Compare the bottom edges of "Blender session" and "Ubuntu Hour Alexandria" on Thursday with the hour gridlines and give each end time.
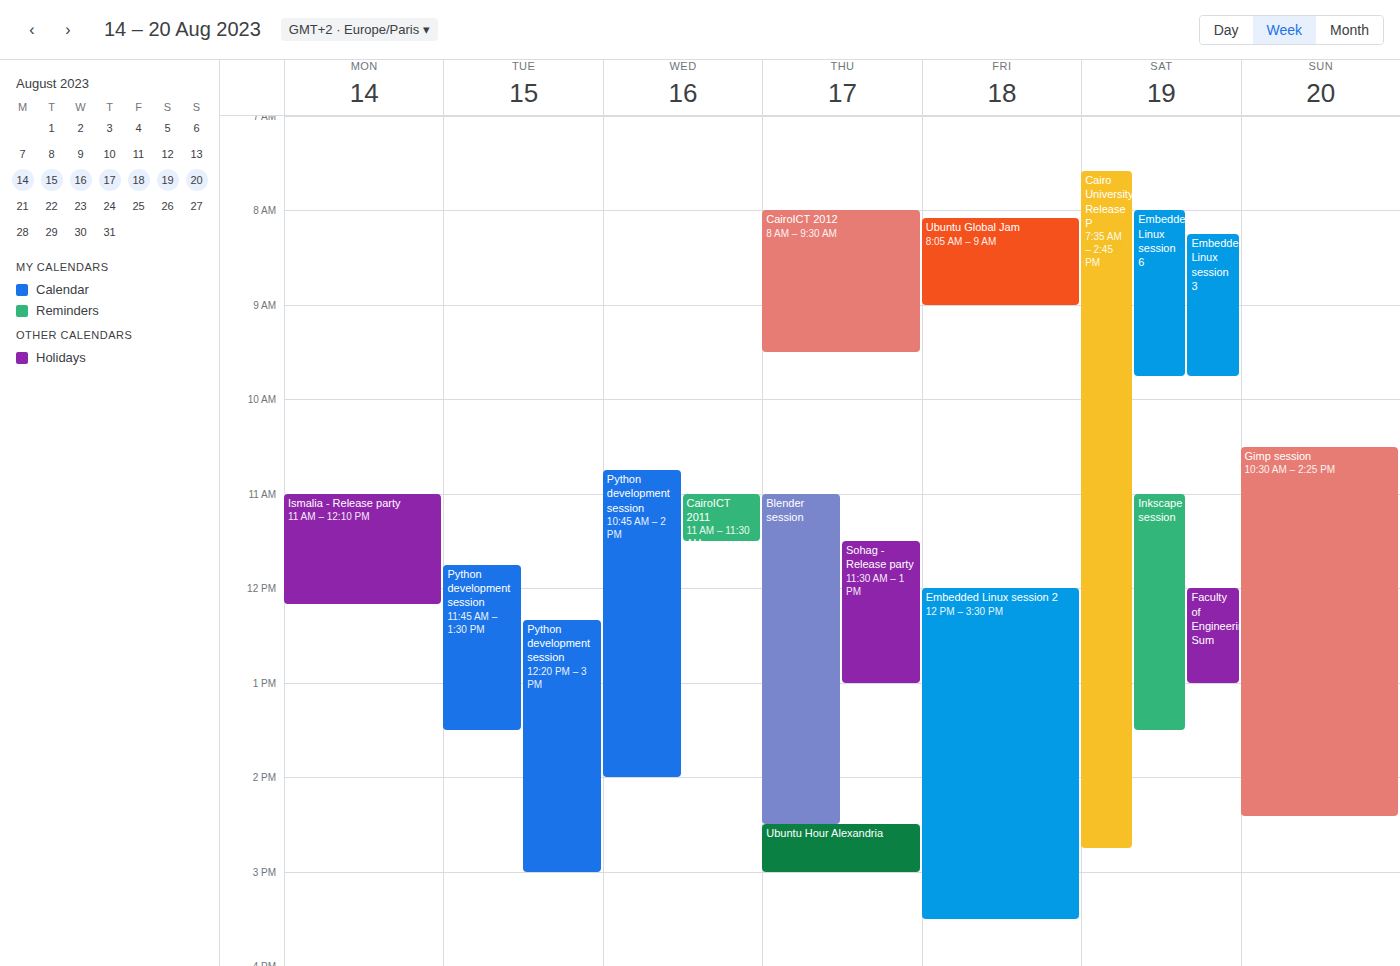
"Blender session": 2:30 PM, halfway between the 2 PM and 3 PM lines. "Ubuntu Hour Alexandria": 3:00 PM, exactly on the 3 PM line.